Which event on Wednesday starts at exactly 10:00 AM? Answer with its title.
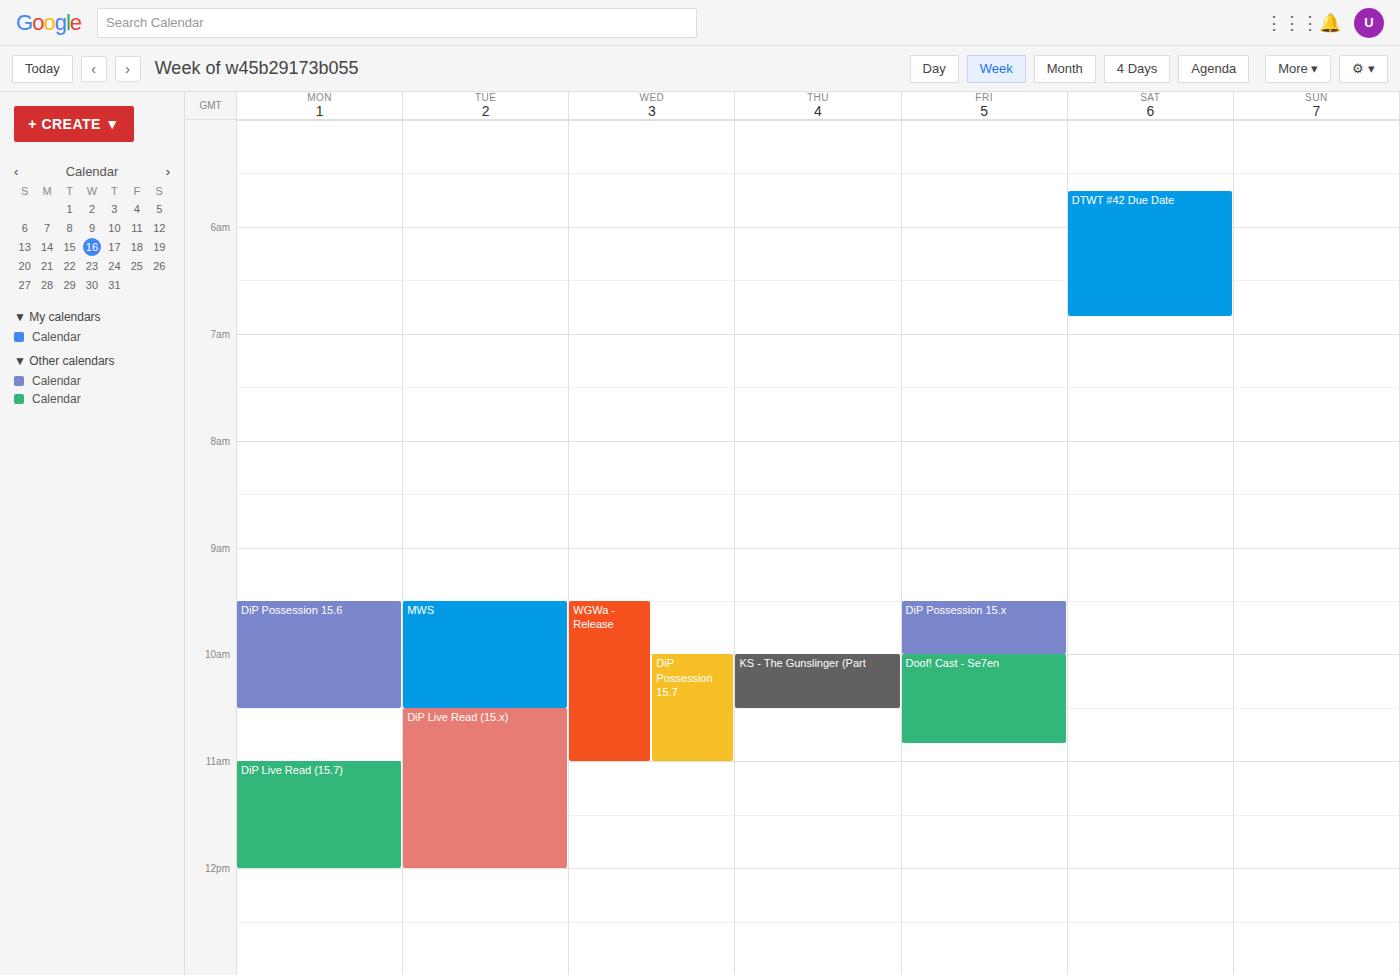
"DiP Possession 15.7"